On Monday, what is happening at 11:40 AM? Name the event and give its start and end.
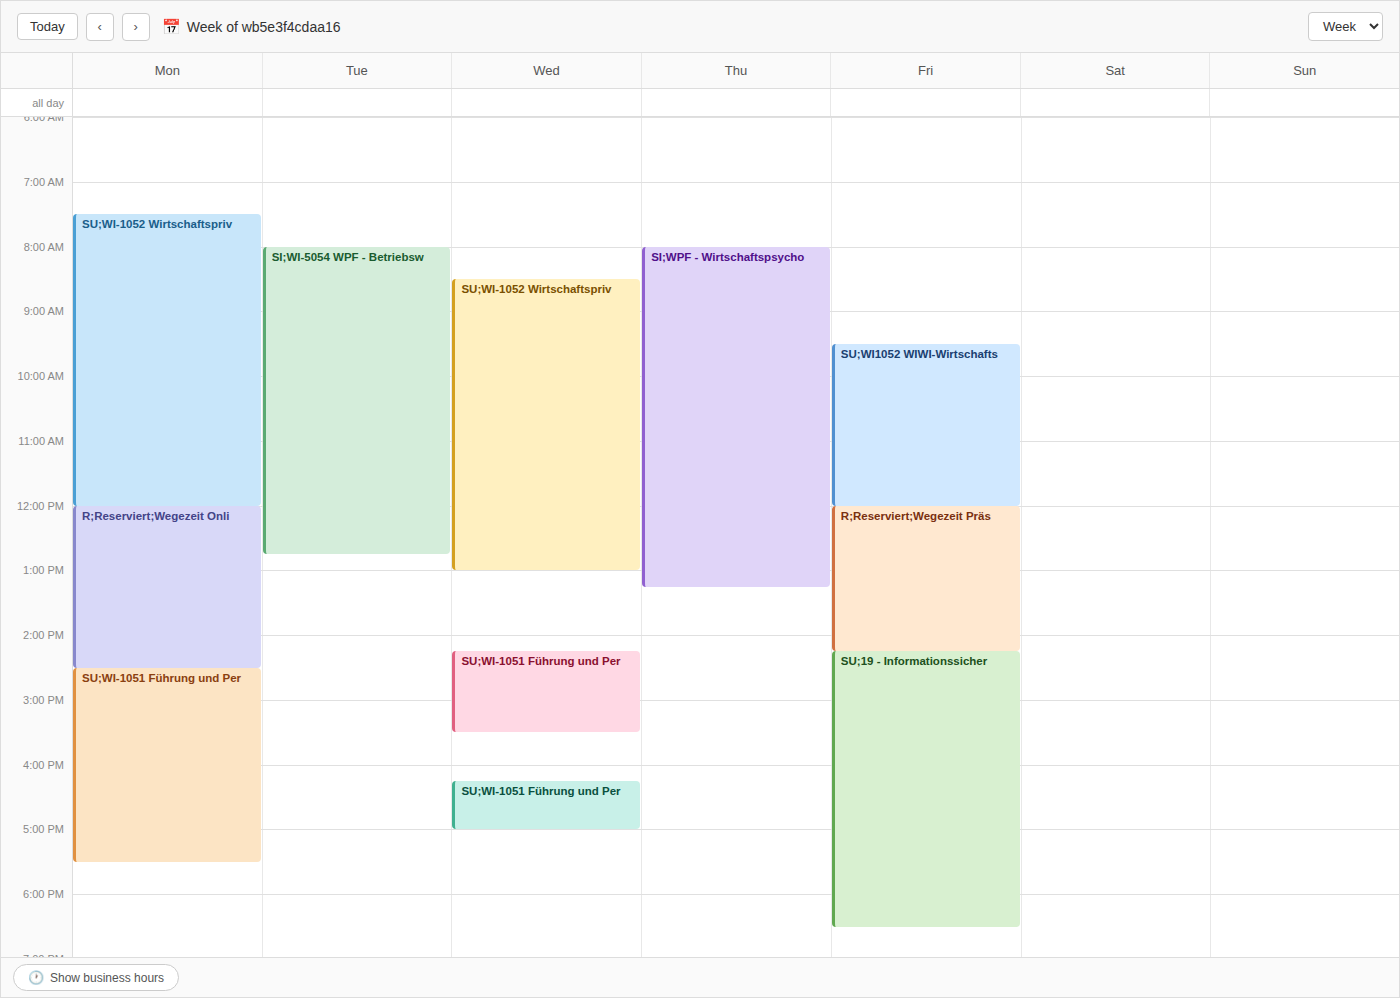
"SU;WI-1052 Wirtschaftspriv", 7:30 AM to 12:00 PM